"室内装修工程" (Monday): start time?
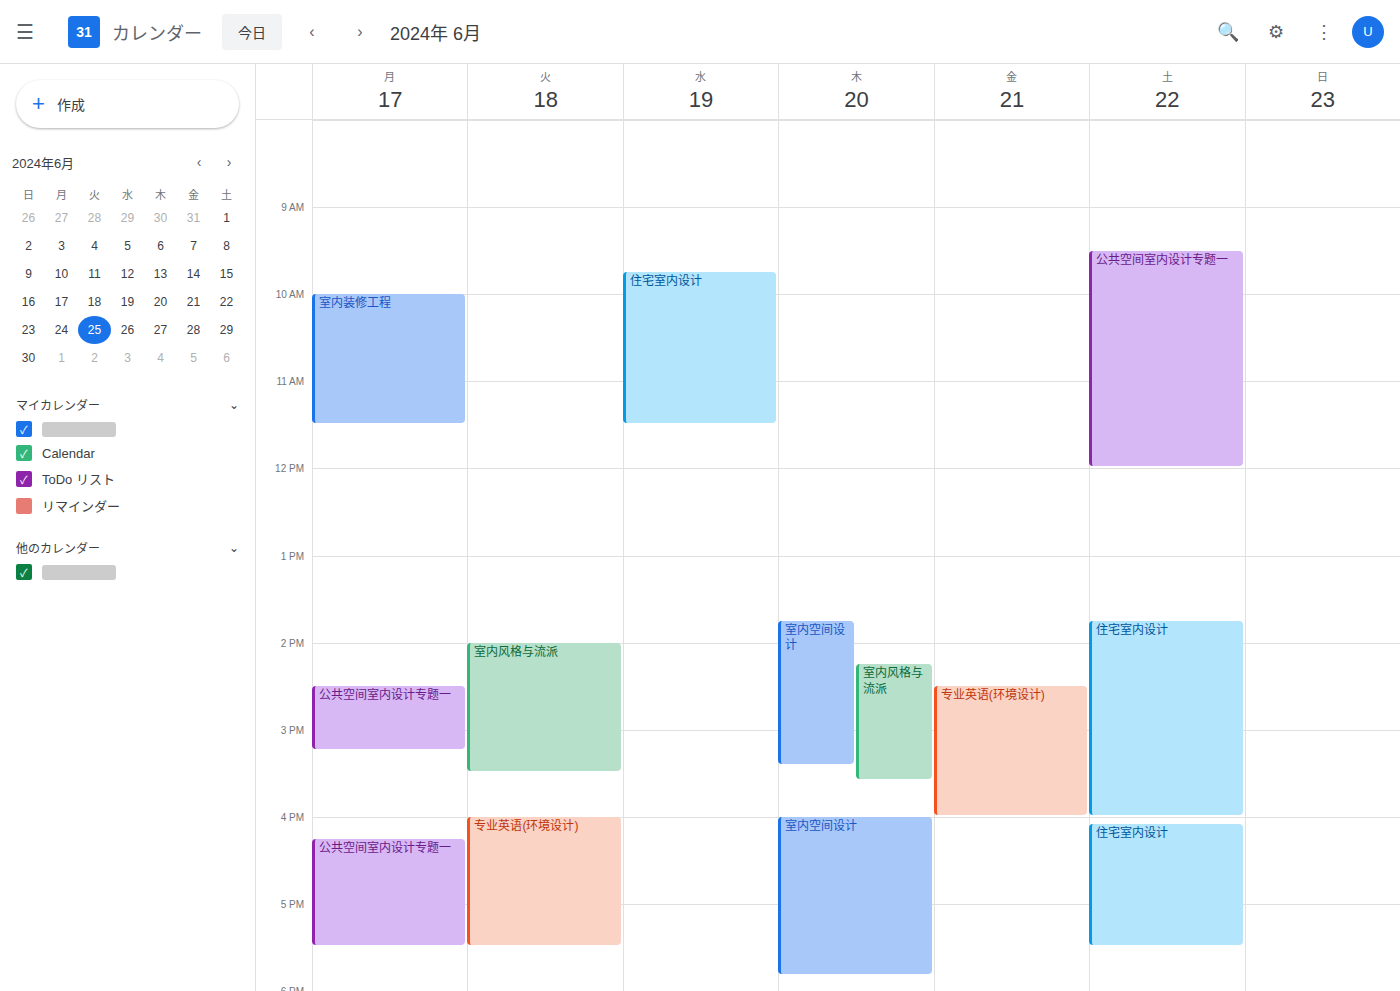
10:00 AM